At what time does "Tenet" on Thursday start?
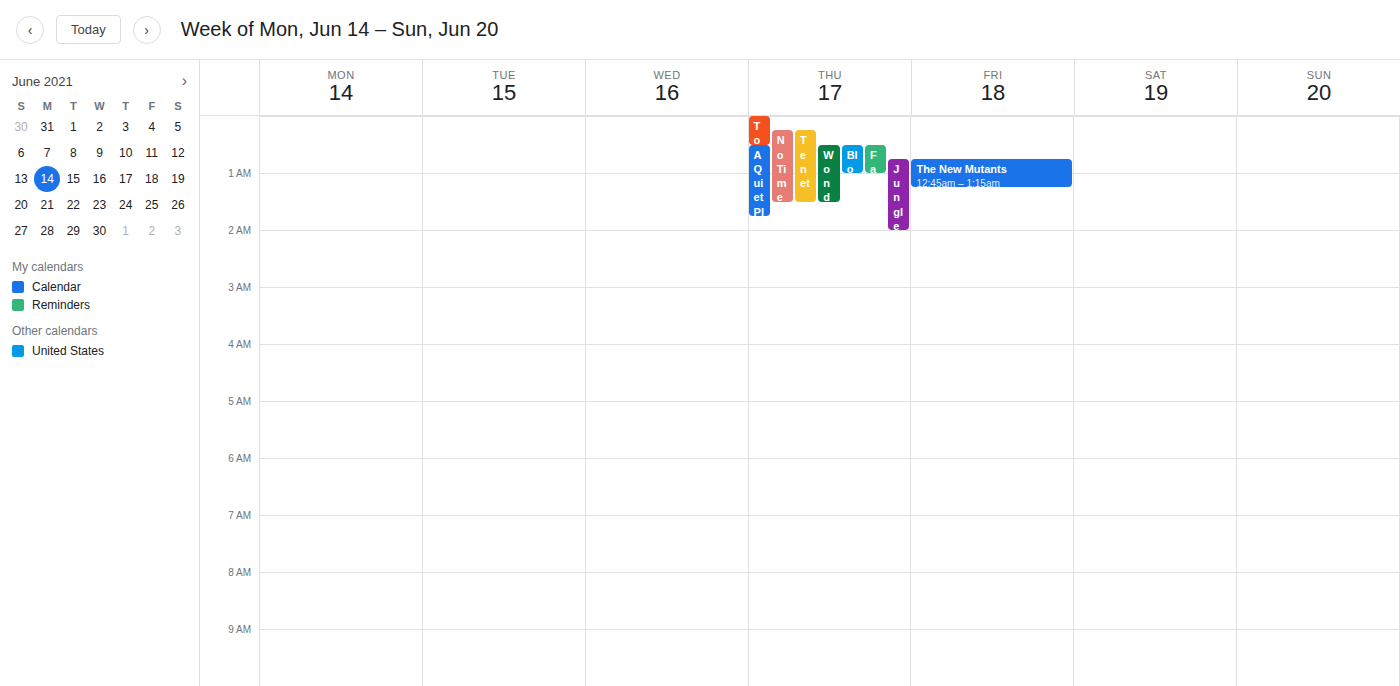
12:15 AM